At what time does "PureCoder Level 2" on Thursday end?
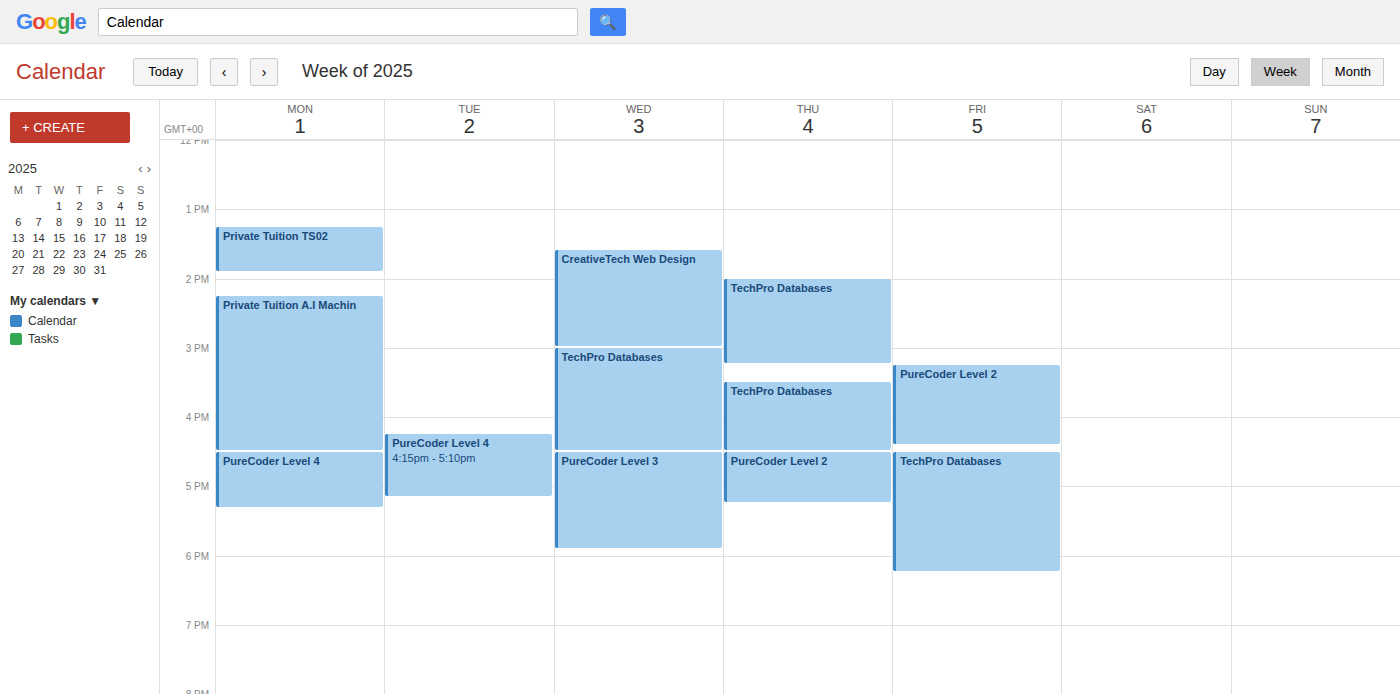
5:15 PM